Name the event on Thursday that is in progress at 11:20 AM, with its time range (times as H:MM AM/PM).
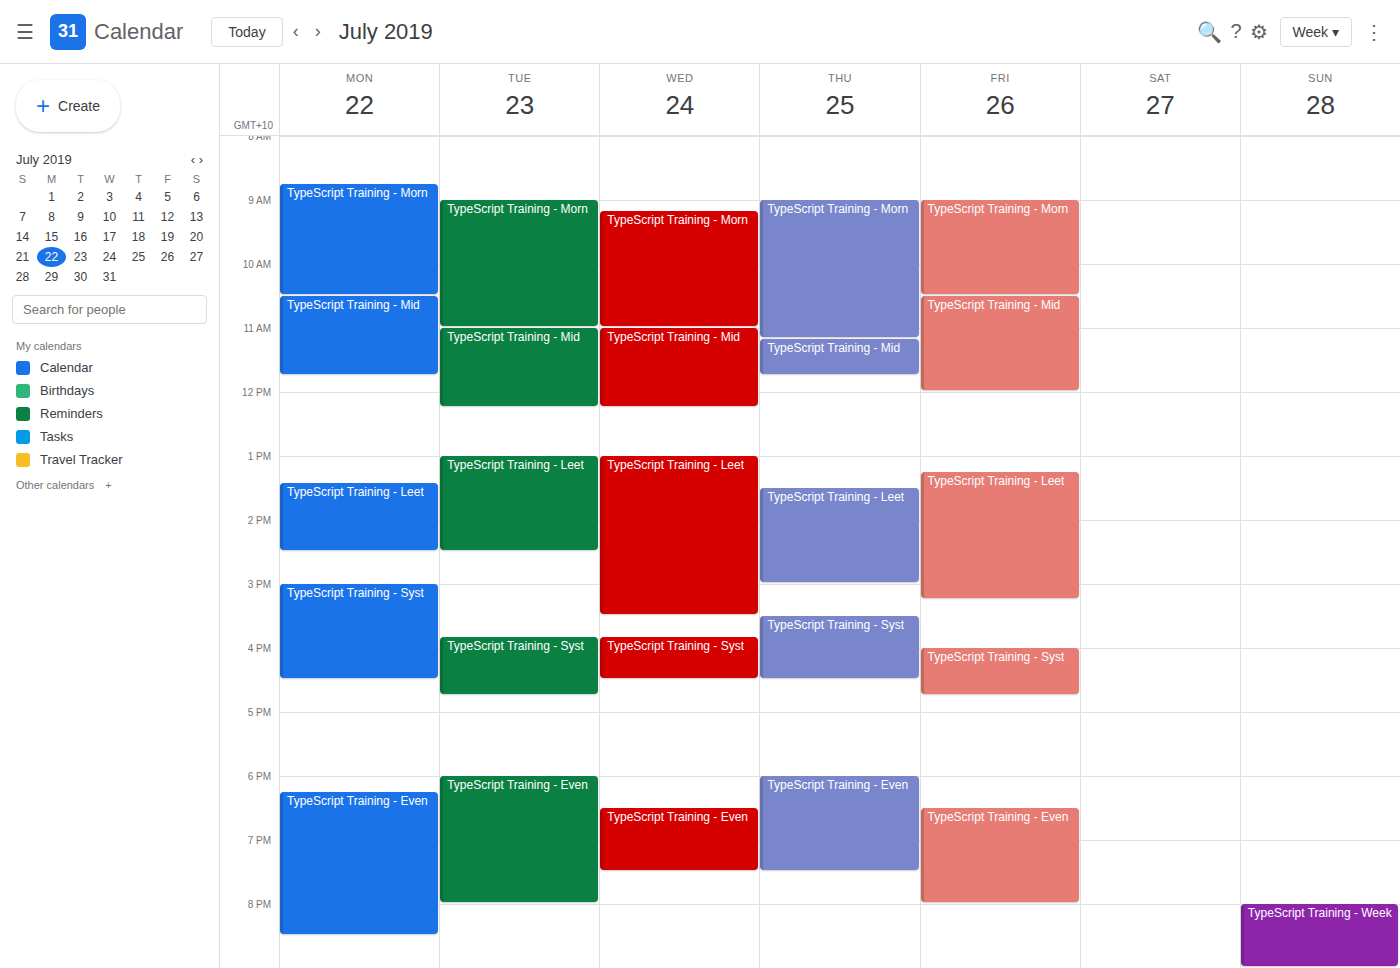
"TypeScript Training - Mid", 11:10 AM to 11:45 AM